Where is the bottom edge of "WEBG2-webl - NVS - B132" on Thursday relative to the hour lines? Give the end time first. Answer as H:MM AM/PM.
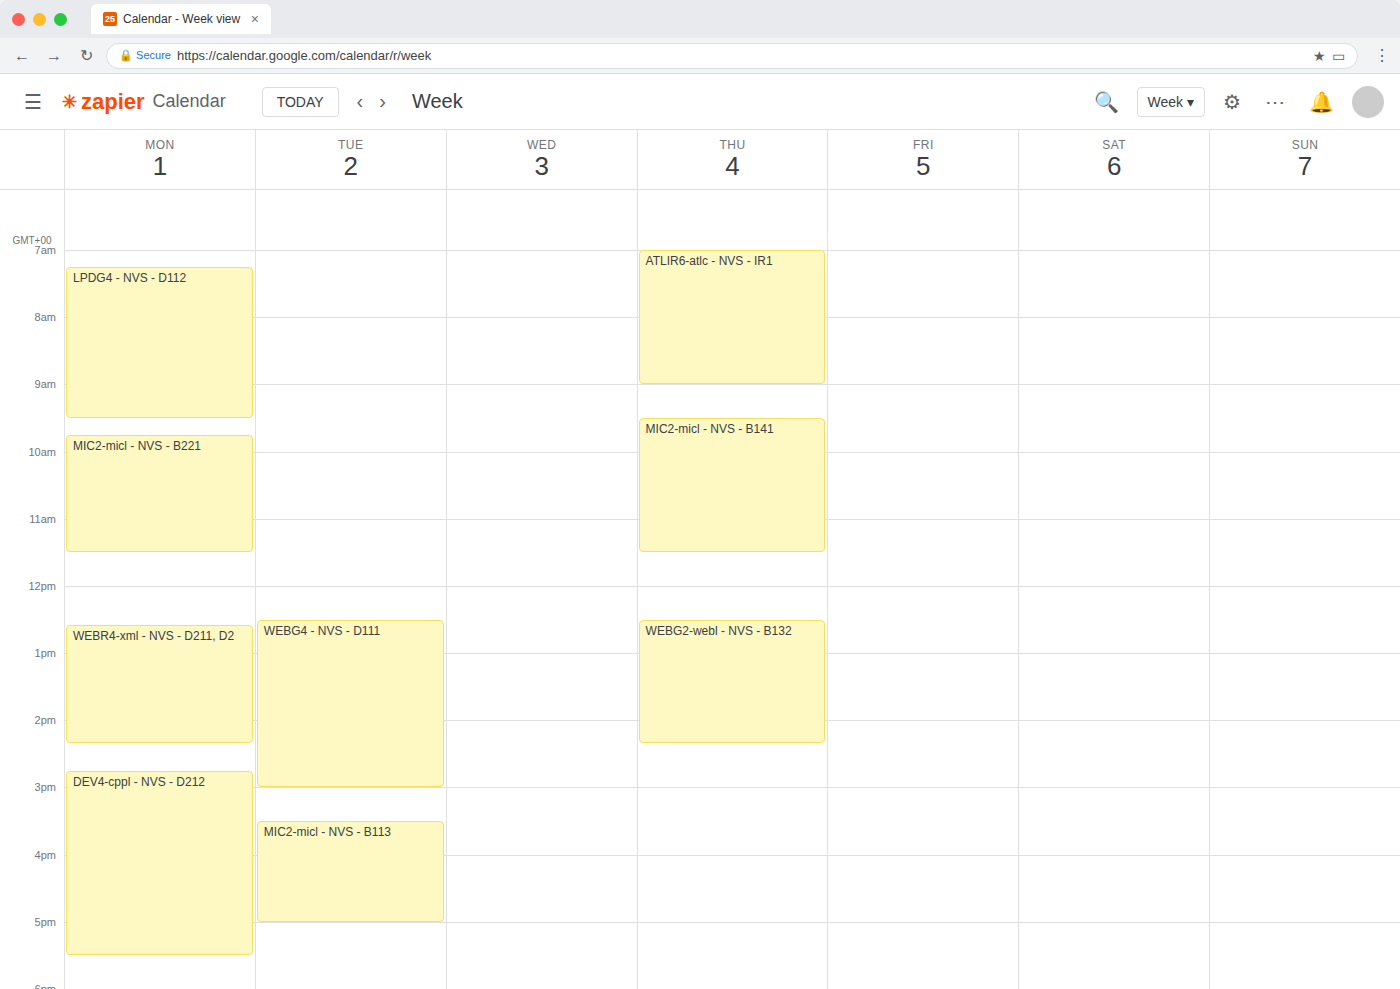
2:20 PM -- neither: 20 minutes below the 2 PM line and 40 minutes above the 3 PM line.